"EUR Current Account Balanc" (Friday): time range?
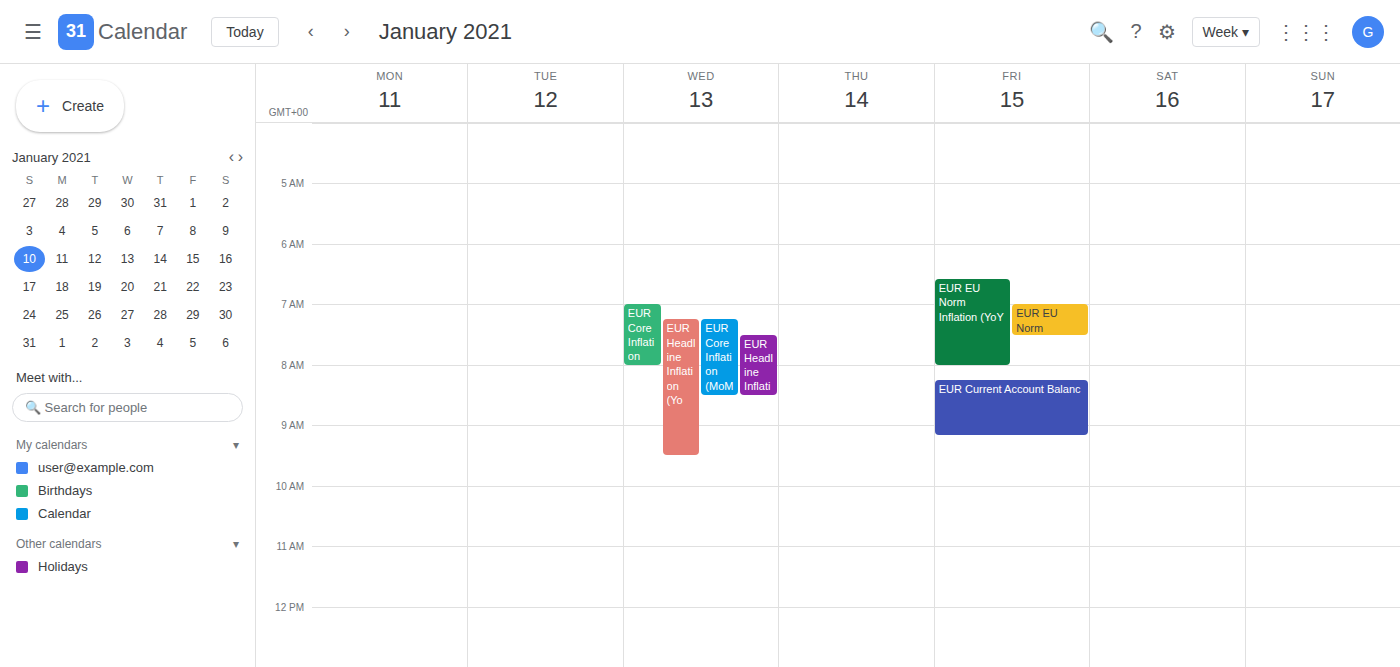
08:15 to 09:10